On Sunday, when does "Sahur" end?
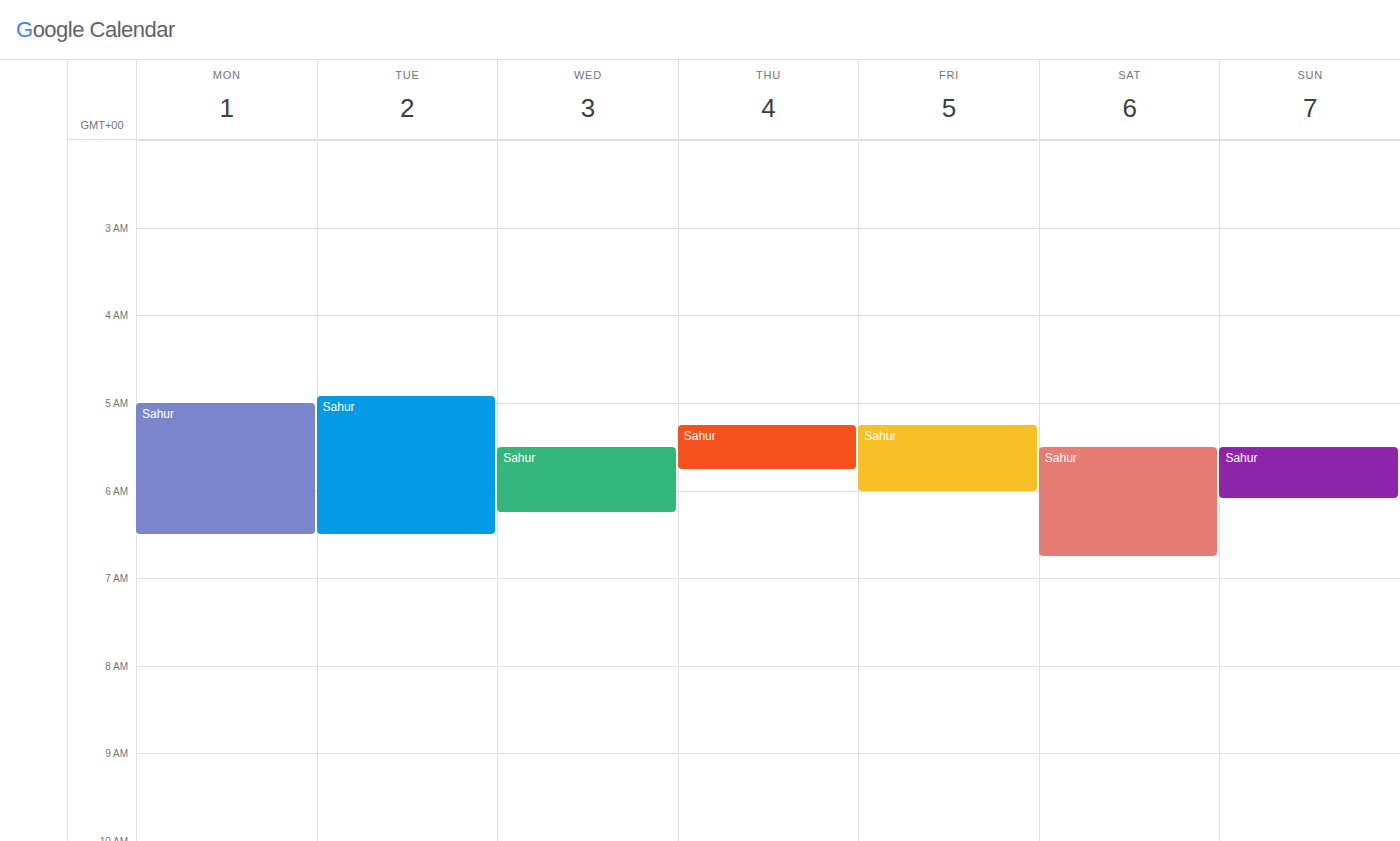
6:05 AM